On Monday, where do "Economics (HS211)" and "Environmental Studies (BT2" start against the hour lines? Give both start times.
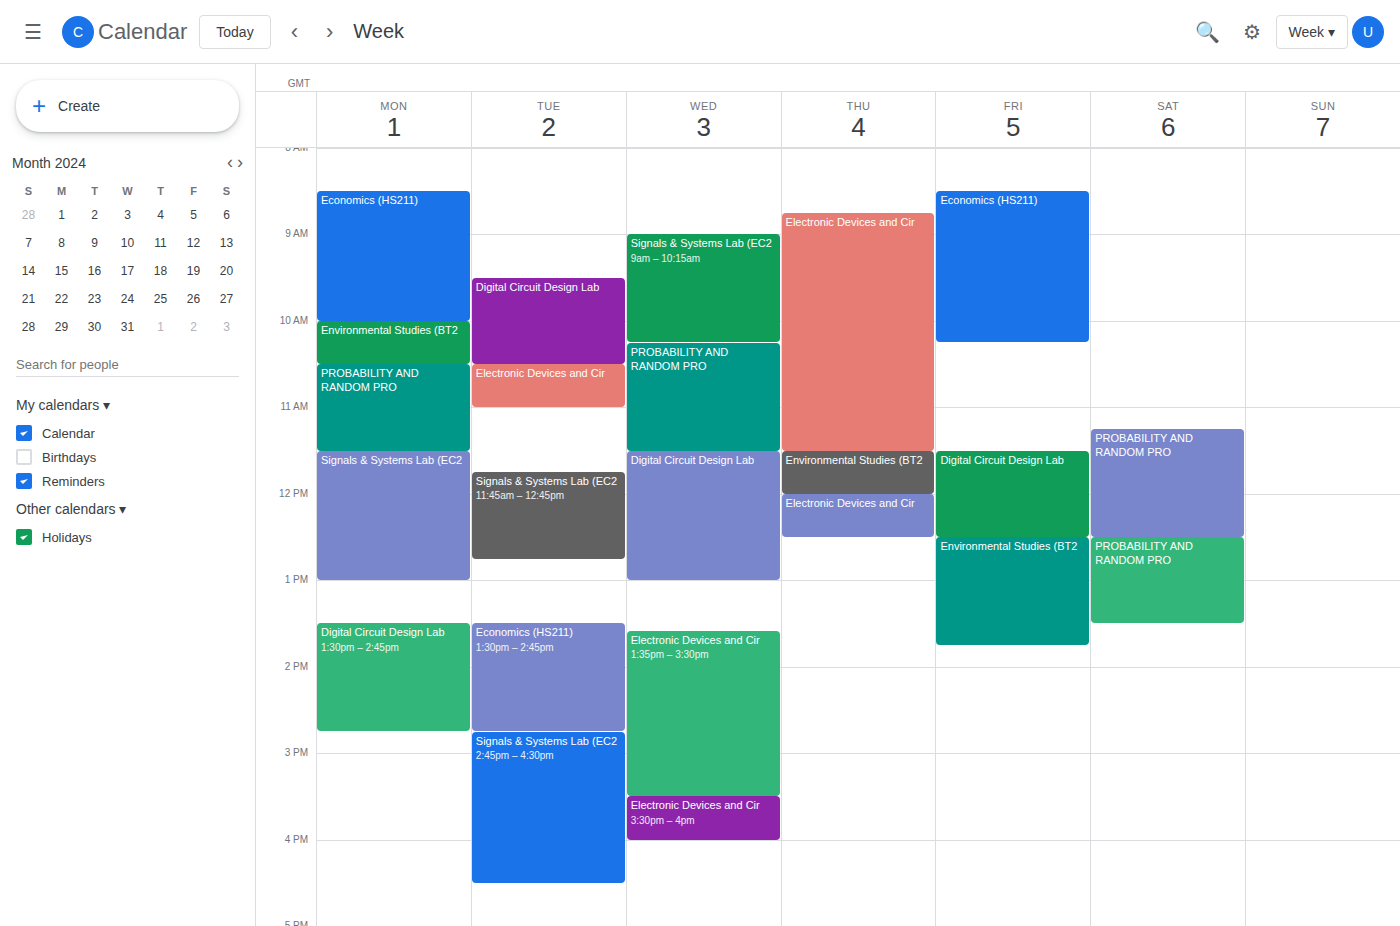
"Economics (HS211)": 8:30 AM, halfway between the 8 AM and 9 AM lines. "Environmental Studies (BT2": 10:00 AM, exactly on the 10 AM line.